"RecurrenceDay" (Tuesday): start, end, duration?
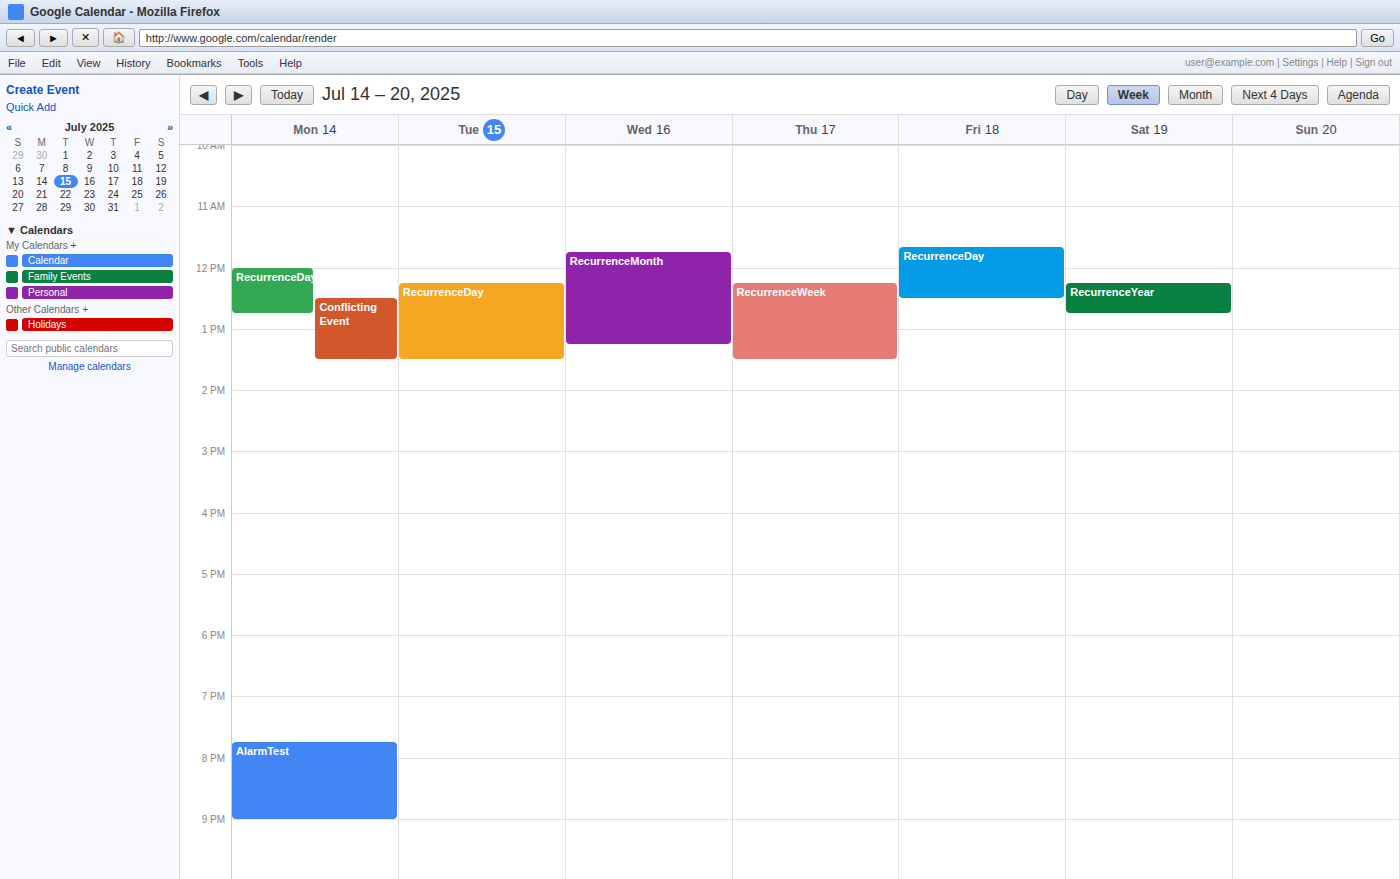
12:15 PM to 1:30 PM, 1 hour 15 minutes